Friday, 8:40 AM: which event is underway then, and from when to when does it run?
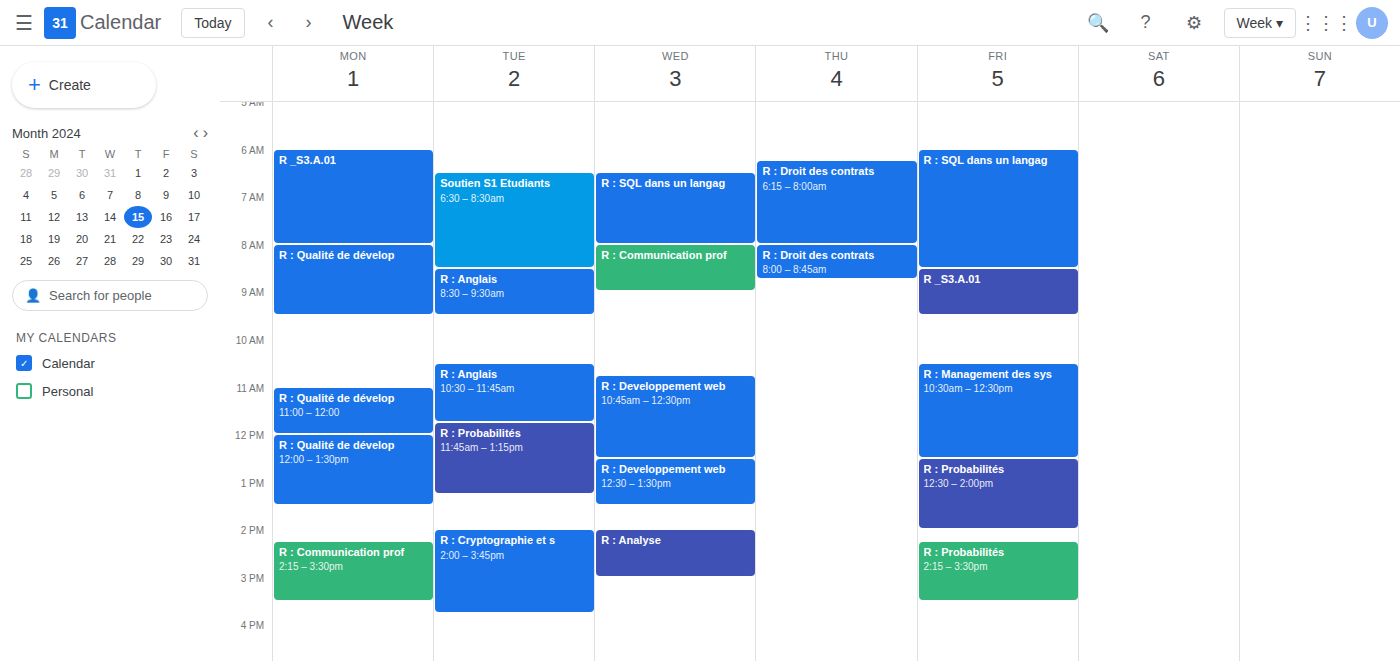
"R _S3.A.01", 8:30 AM to 9:30 AM